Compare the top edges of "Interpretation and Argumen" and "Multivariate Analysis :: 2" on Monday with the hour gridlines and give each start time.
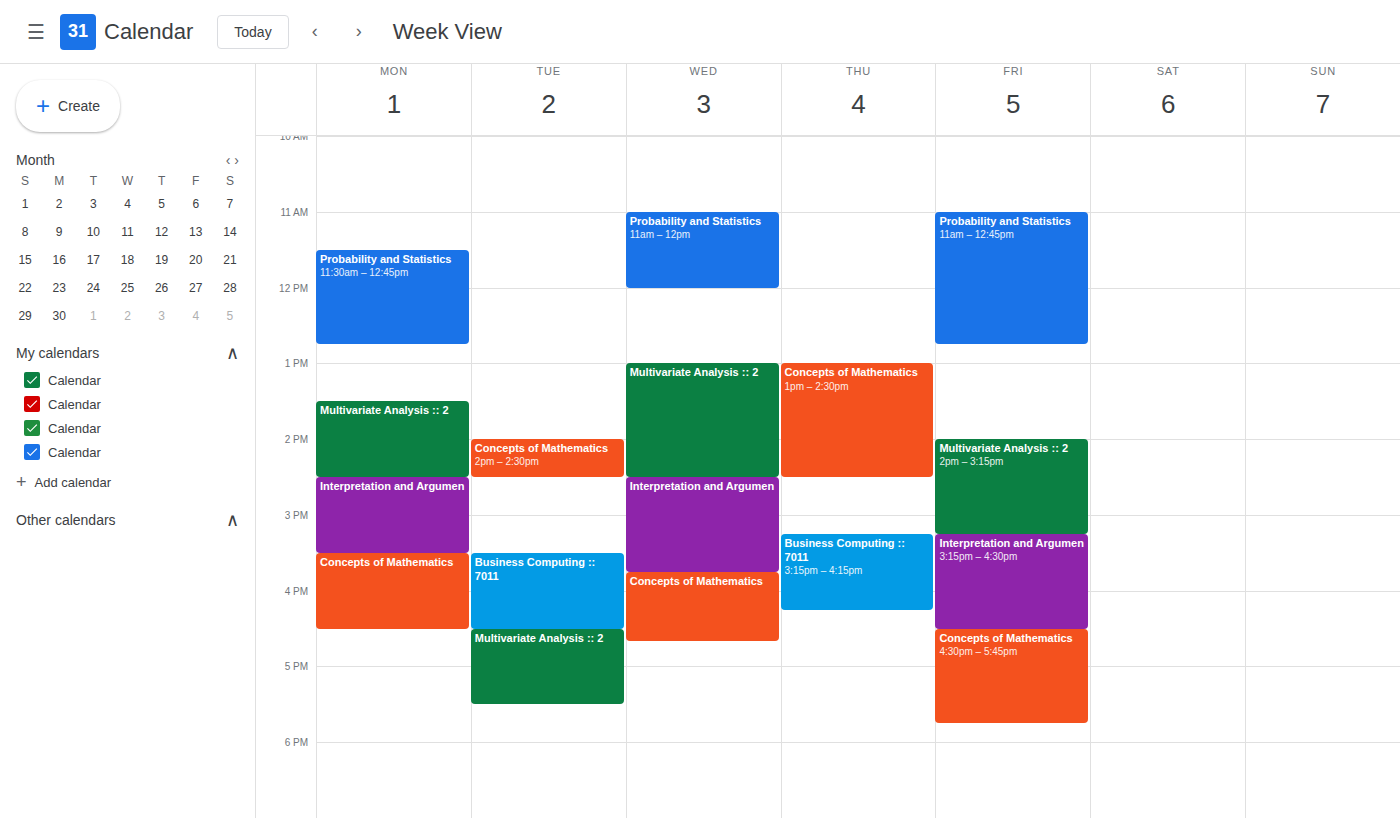
"Interpretation and Argumen": 2:30 PM, halfway between the 2 PM and 3 PM lines. "Multivariate Analysis :: 2": 1:30 PM, halfway between the 1 PM and 2 PM lines.